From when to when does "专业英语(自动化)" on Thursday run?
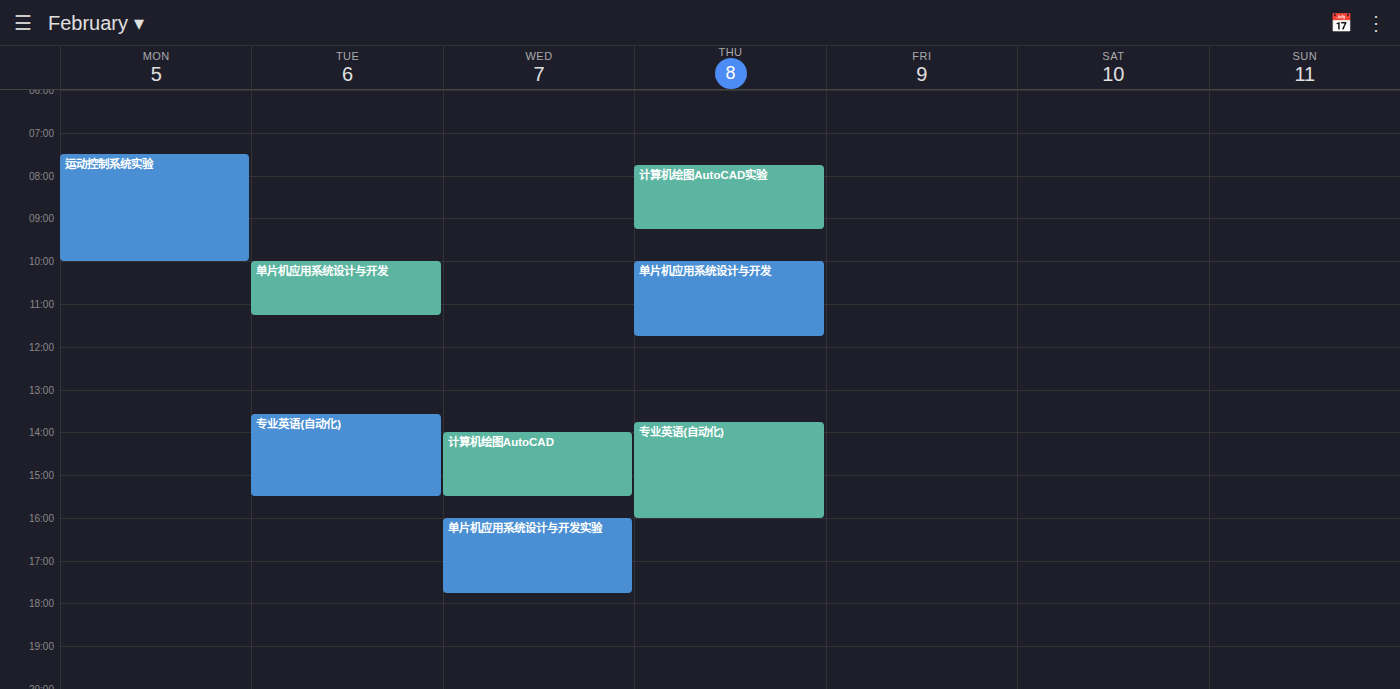
1:45 PM to 4:00 PM